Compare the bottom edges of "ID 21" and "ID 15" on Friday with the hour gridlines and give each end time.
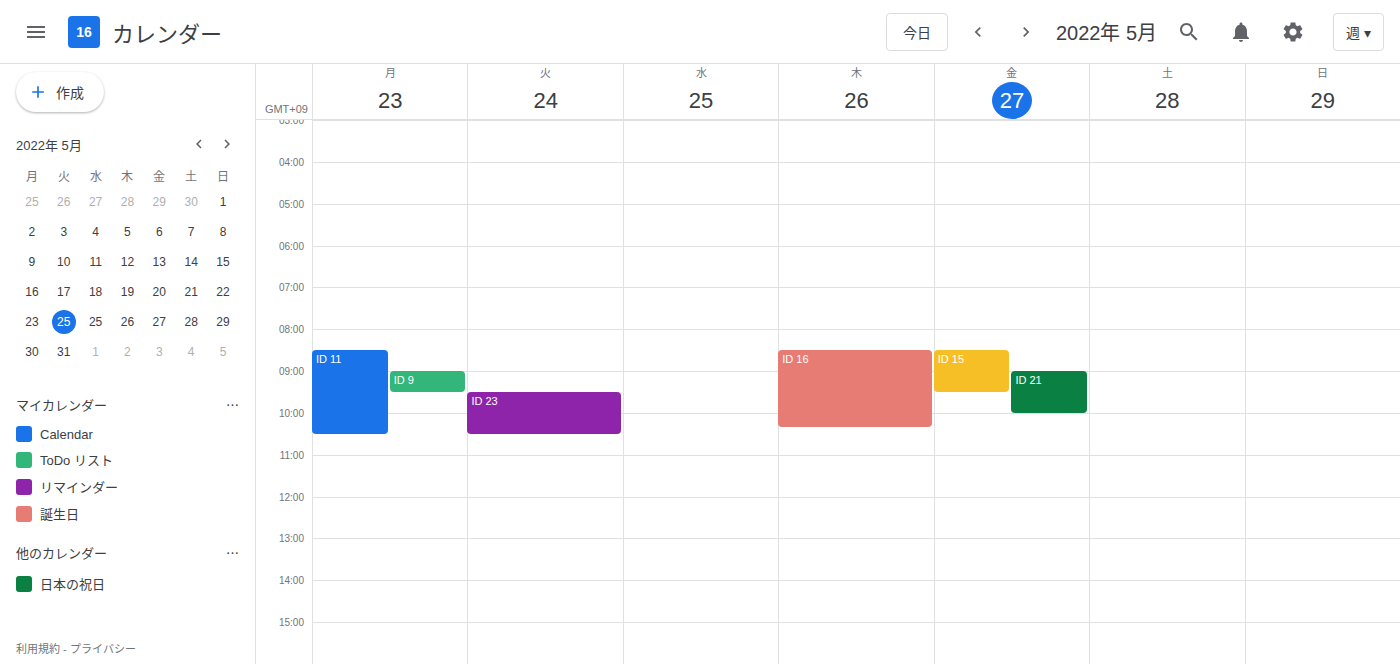
"ID 21": 10:00 AM, exactly on the 10 AM line. "ID 15": 9:30 AM, halfway between the 9 AM and 10 AM lines.